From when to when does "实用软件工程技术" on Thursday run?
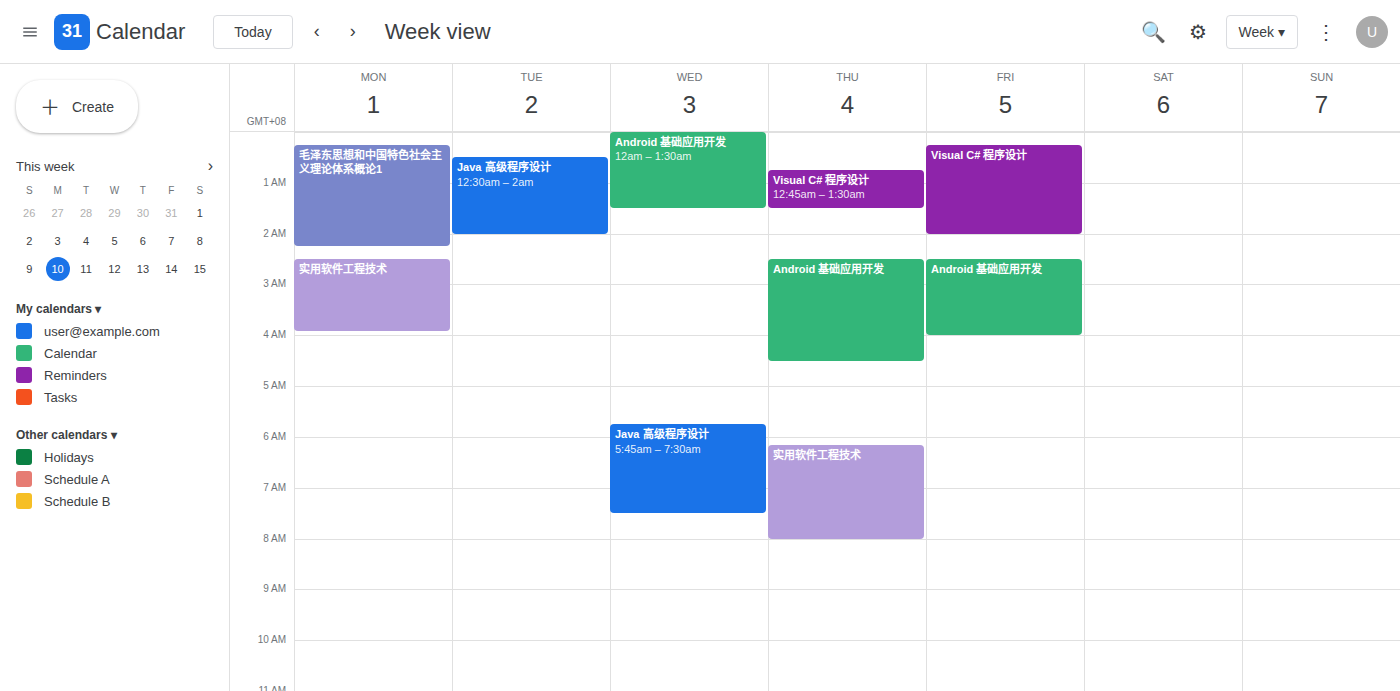
6:10 AM to 8:00 AM